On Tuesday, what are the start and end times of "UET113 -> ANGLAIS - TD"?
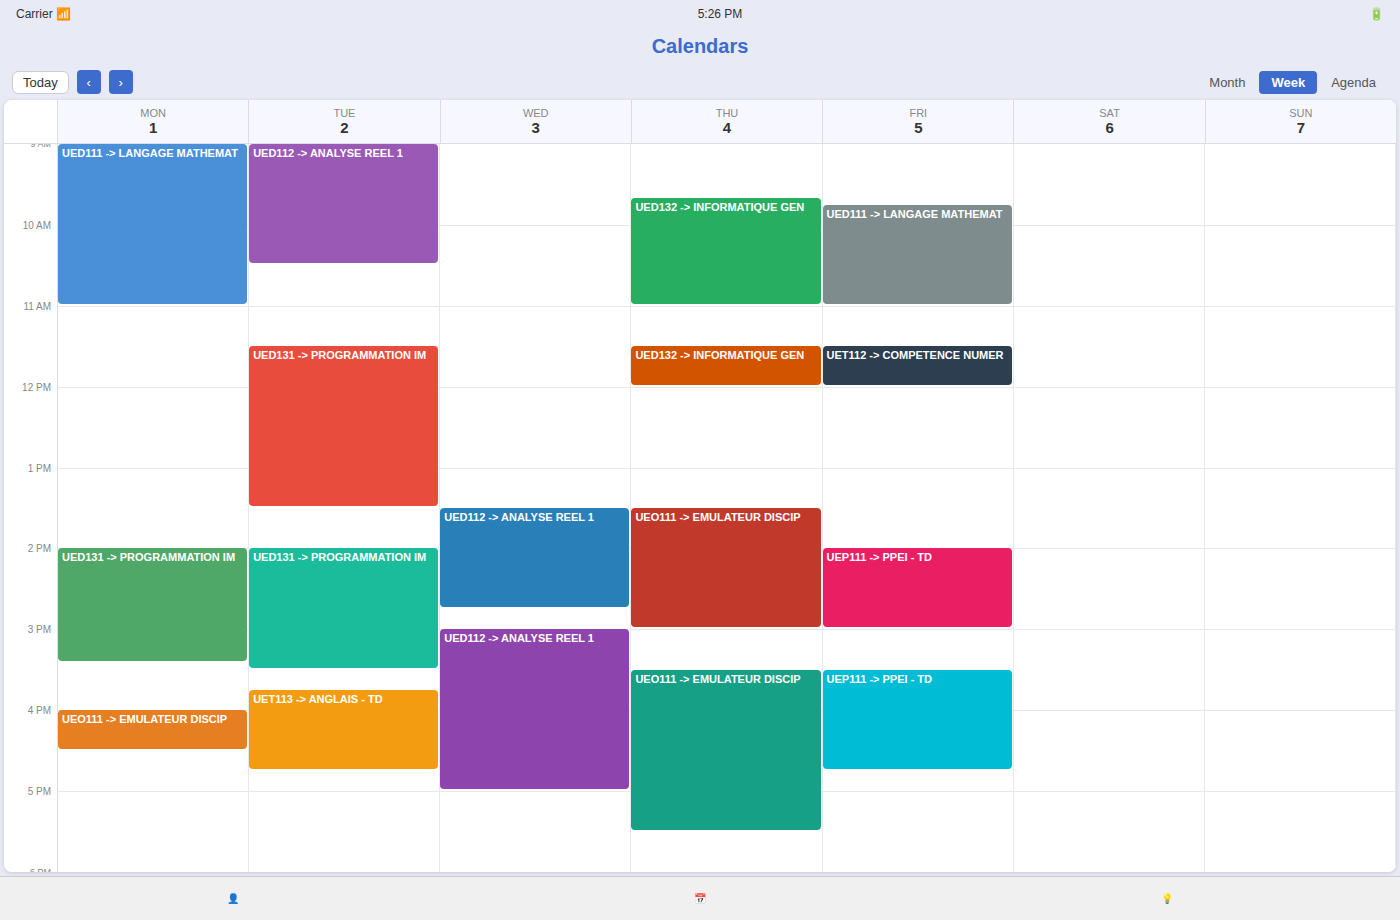
3:45 PM to 4:45 PM